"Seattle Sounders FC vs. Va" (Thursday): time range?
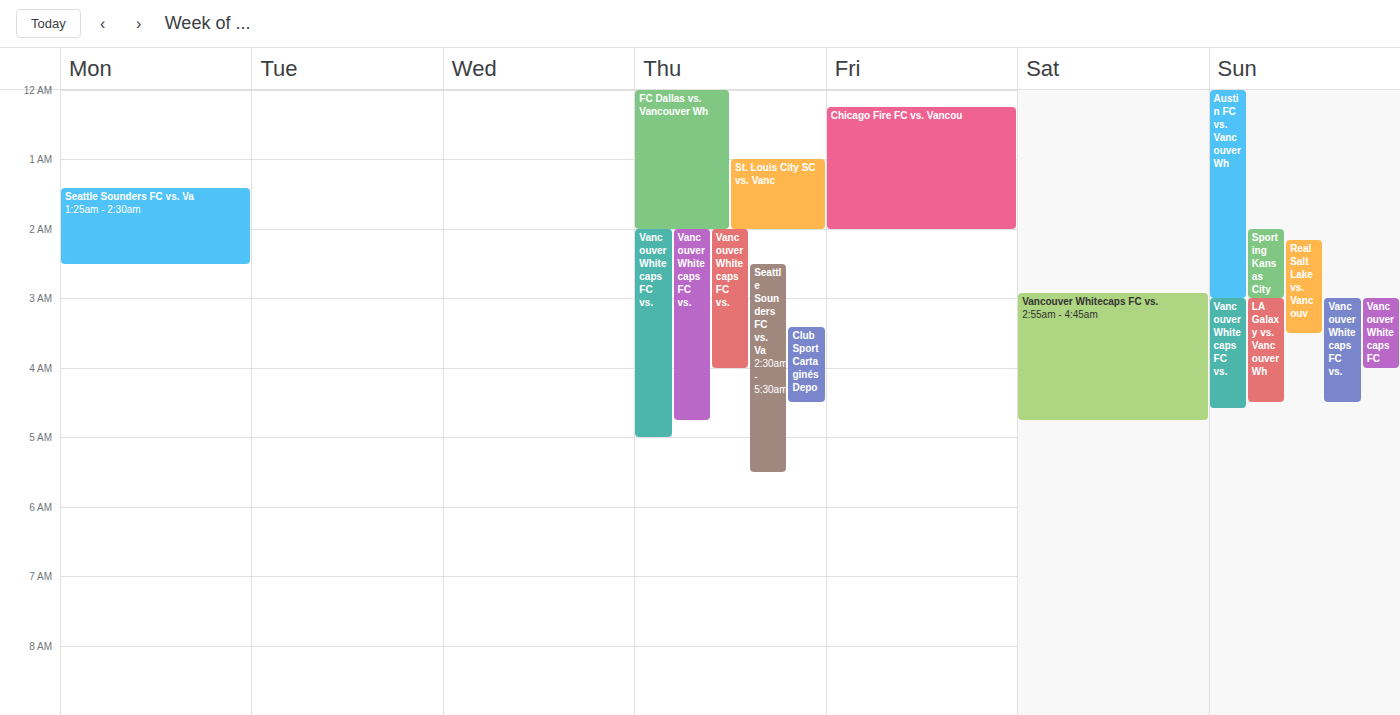
2:30 AM to 5:30 AM